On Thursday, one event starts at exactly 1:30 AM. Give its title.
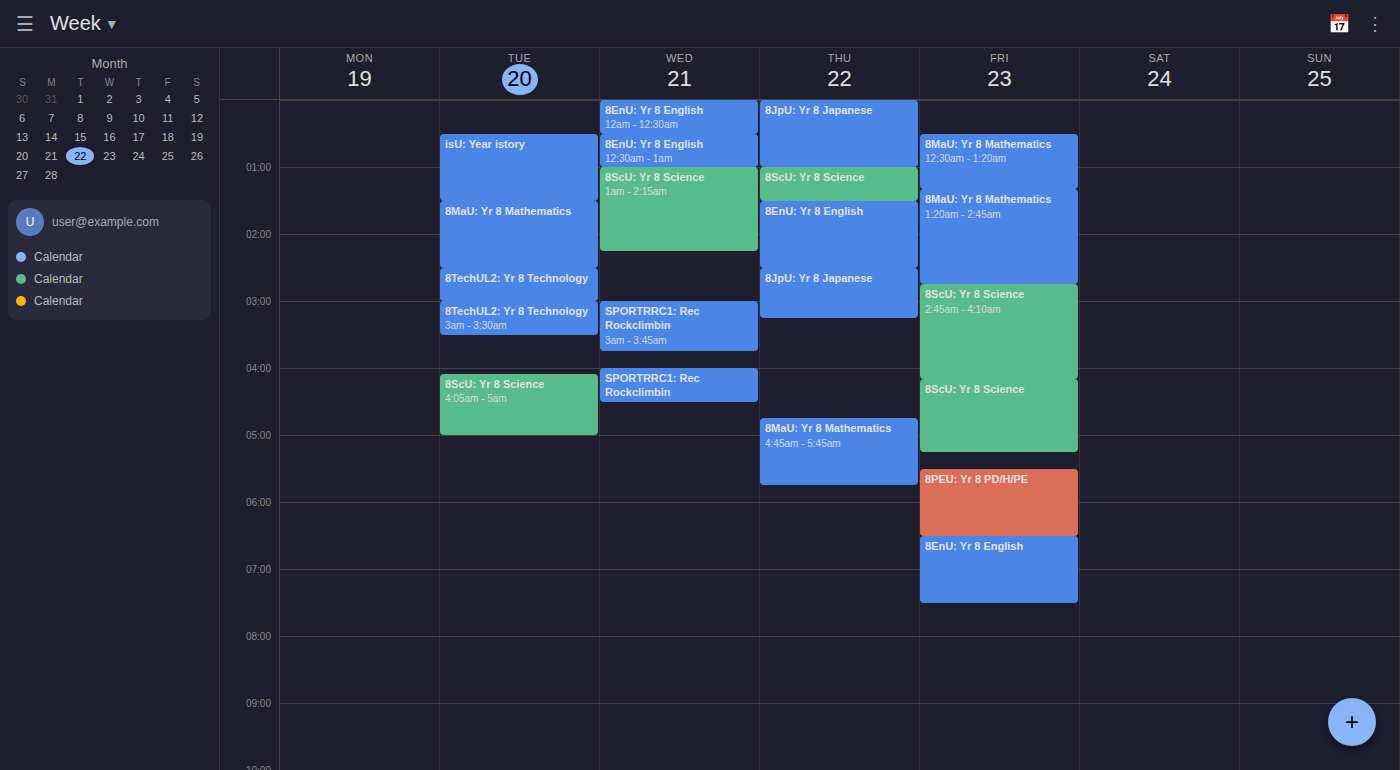
"8EnU: Yr 8 English"